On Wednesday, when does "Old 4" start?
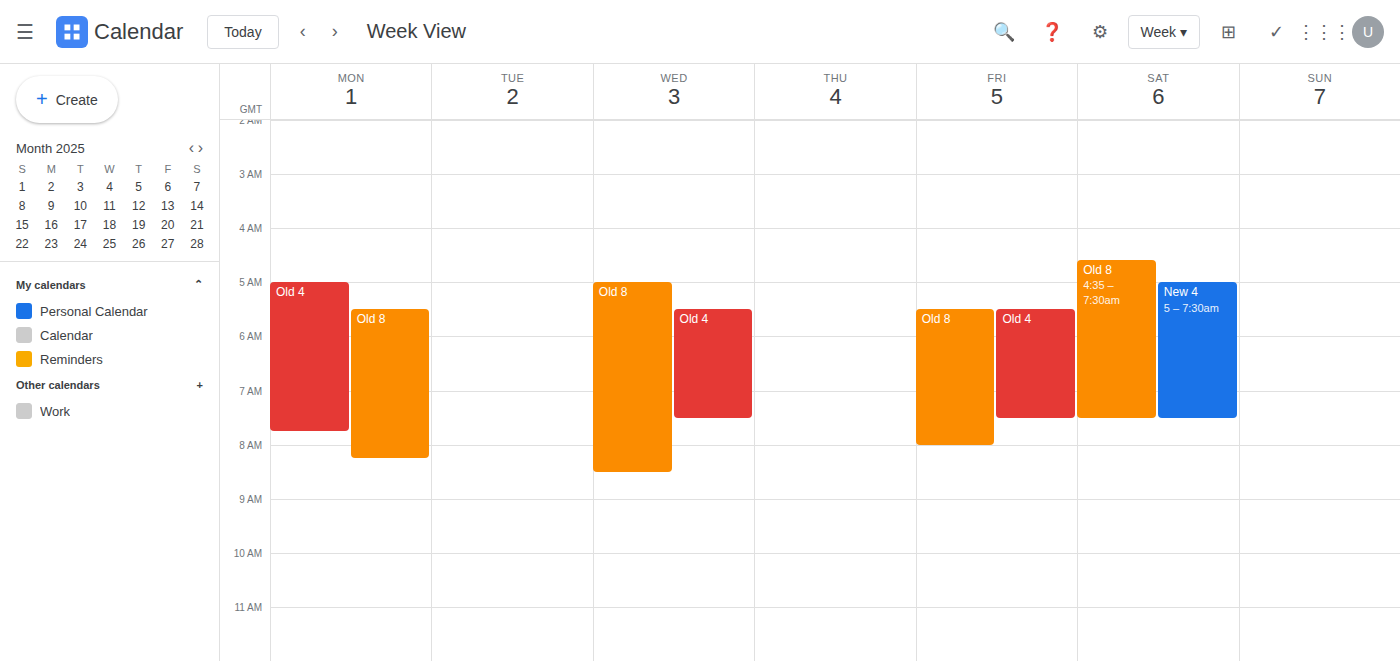
5:30 AM